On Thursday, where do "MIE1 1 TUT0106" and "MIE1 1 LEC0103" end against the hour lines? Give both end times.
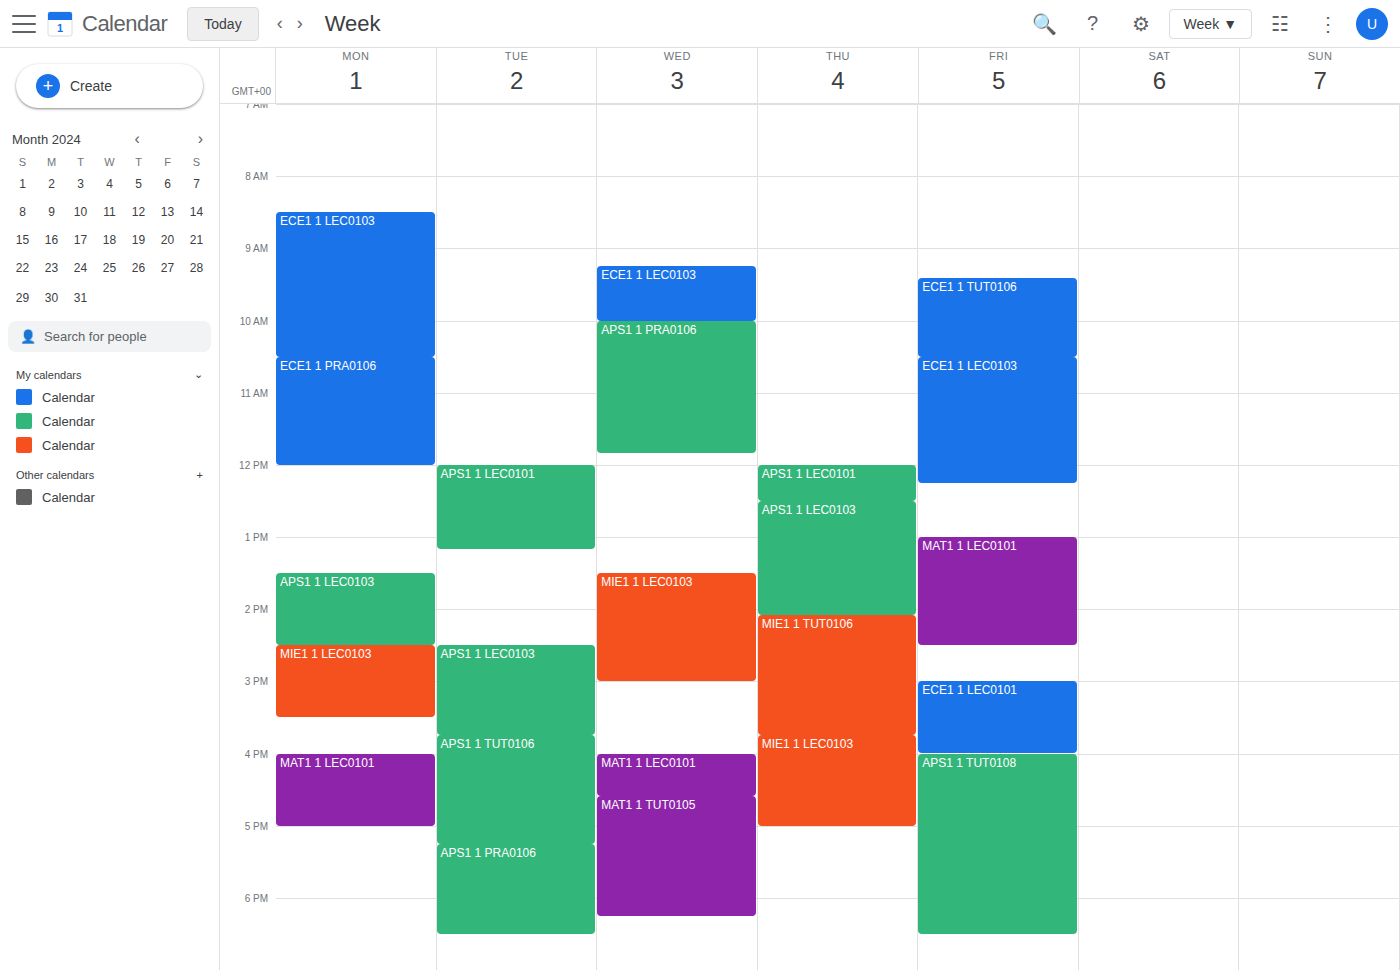
"MIE1 1 TUT0106": 15:45, neither: three quarters of the way from the 15:00 line to the 16:00 line. "MIE1 1 LEC0103": 17:00, exactly on the 17:00 line.